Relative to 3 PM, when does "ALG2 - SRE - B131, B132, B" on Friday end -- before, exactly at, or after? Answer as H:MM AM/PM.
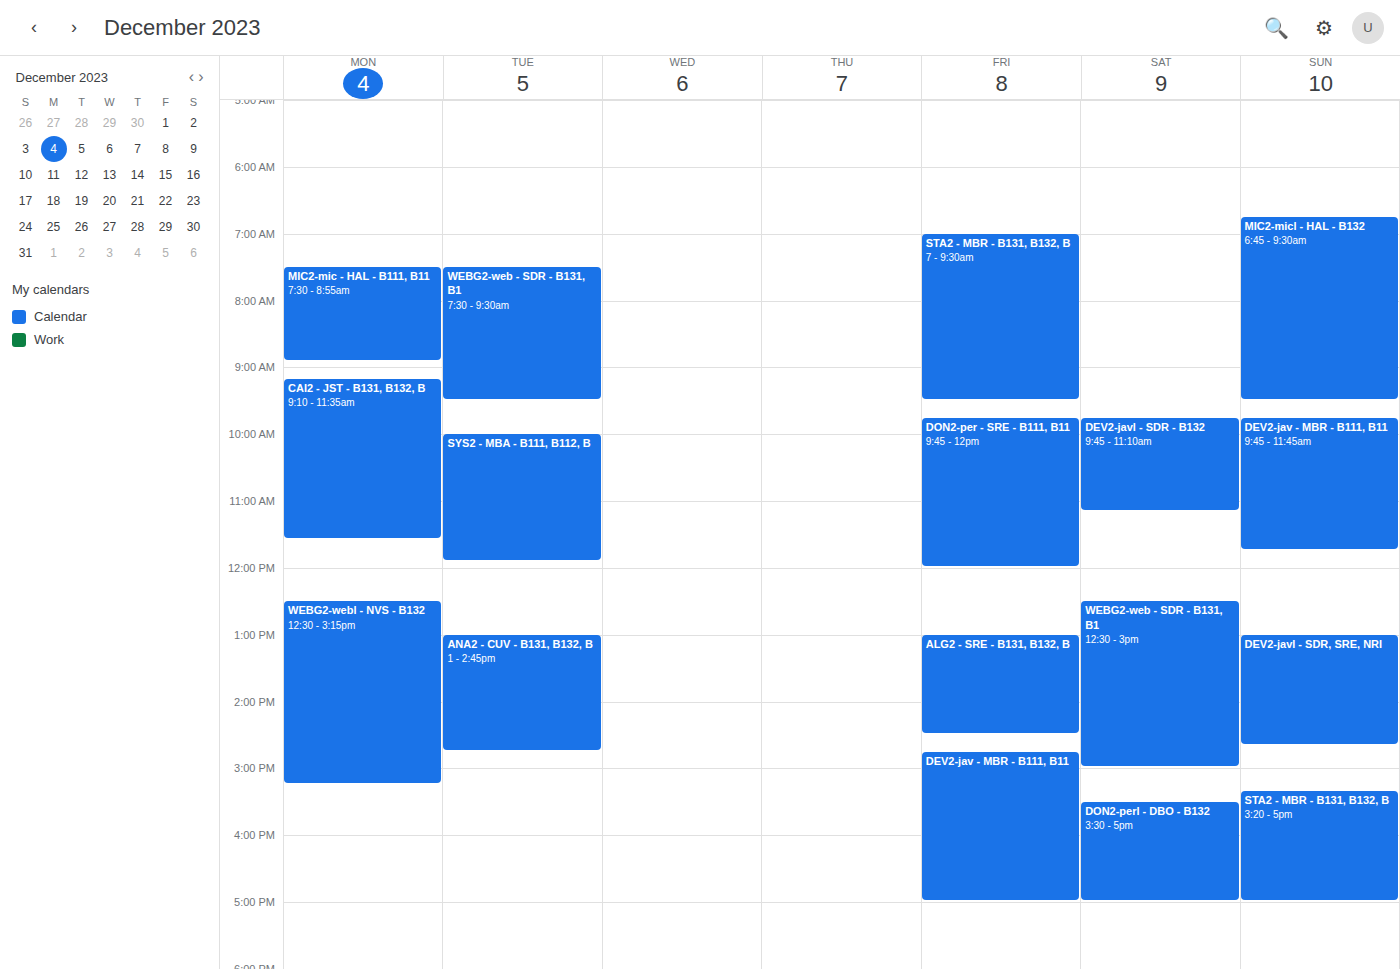
2:30 PM -- before 3 PM, 30 minutes above the 3 PM line.